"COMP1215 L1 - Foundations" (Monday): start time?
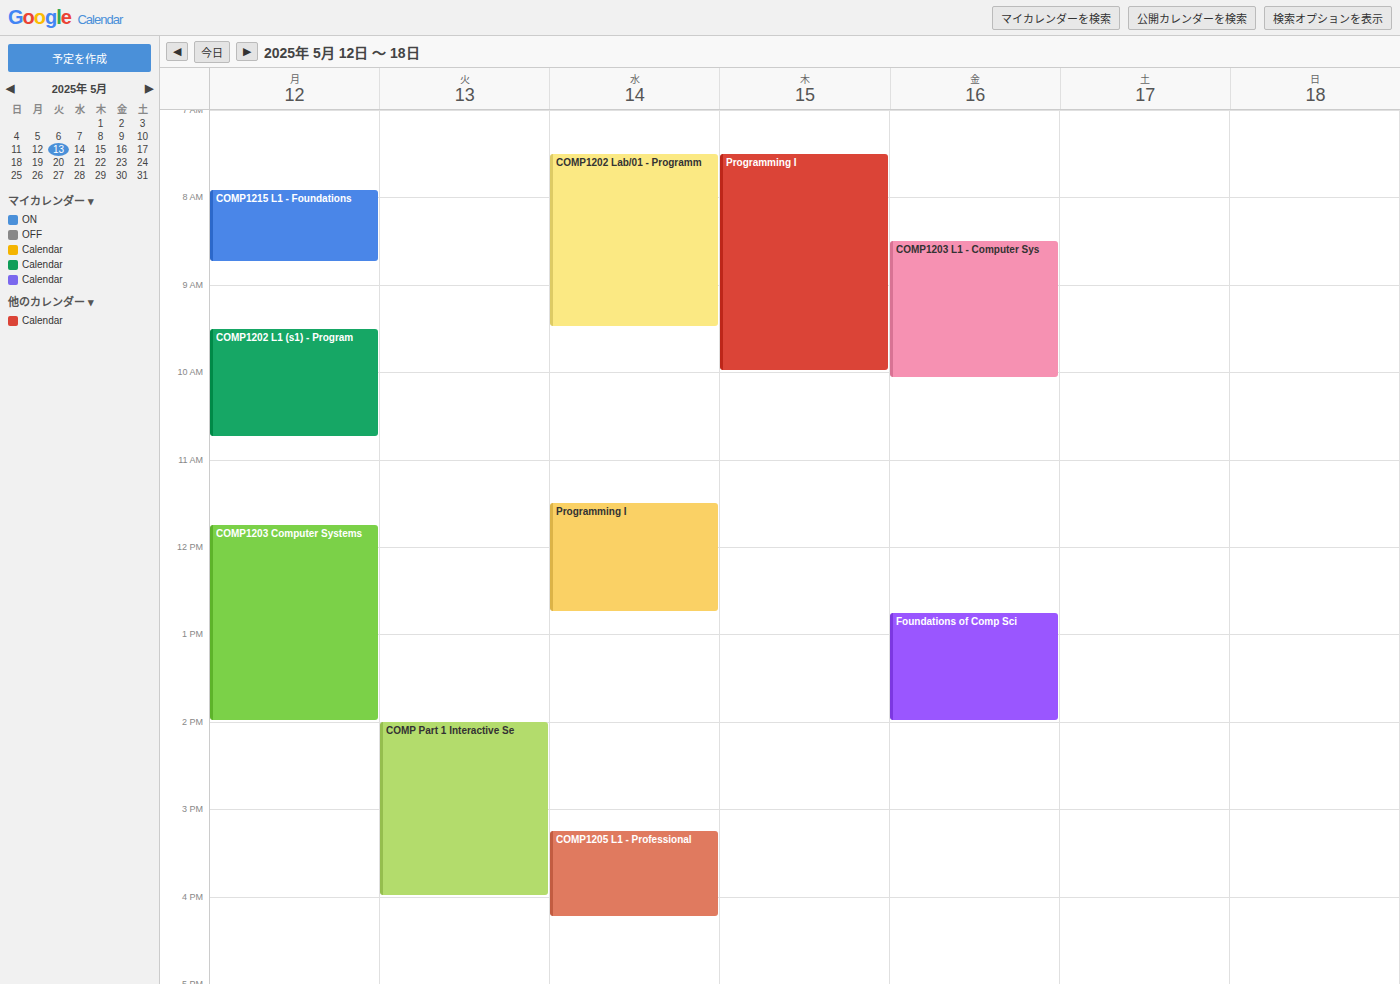
07:55